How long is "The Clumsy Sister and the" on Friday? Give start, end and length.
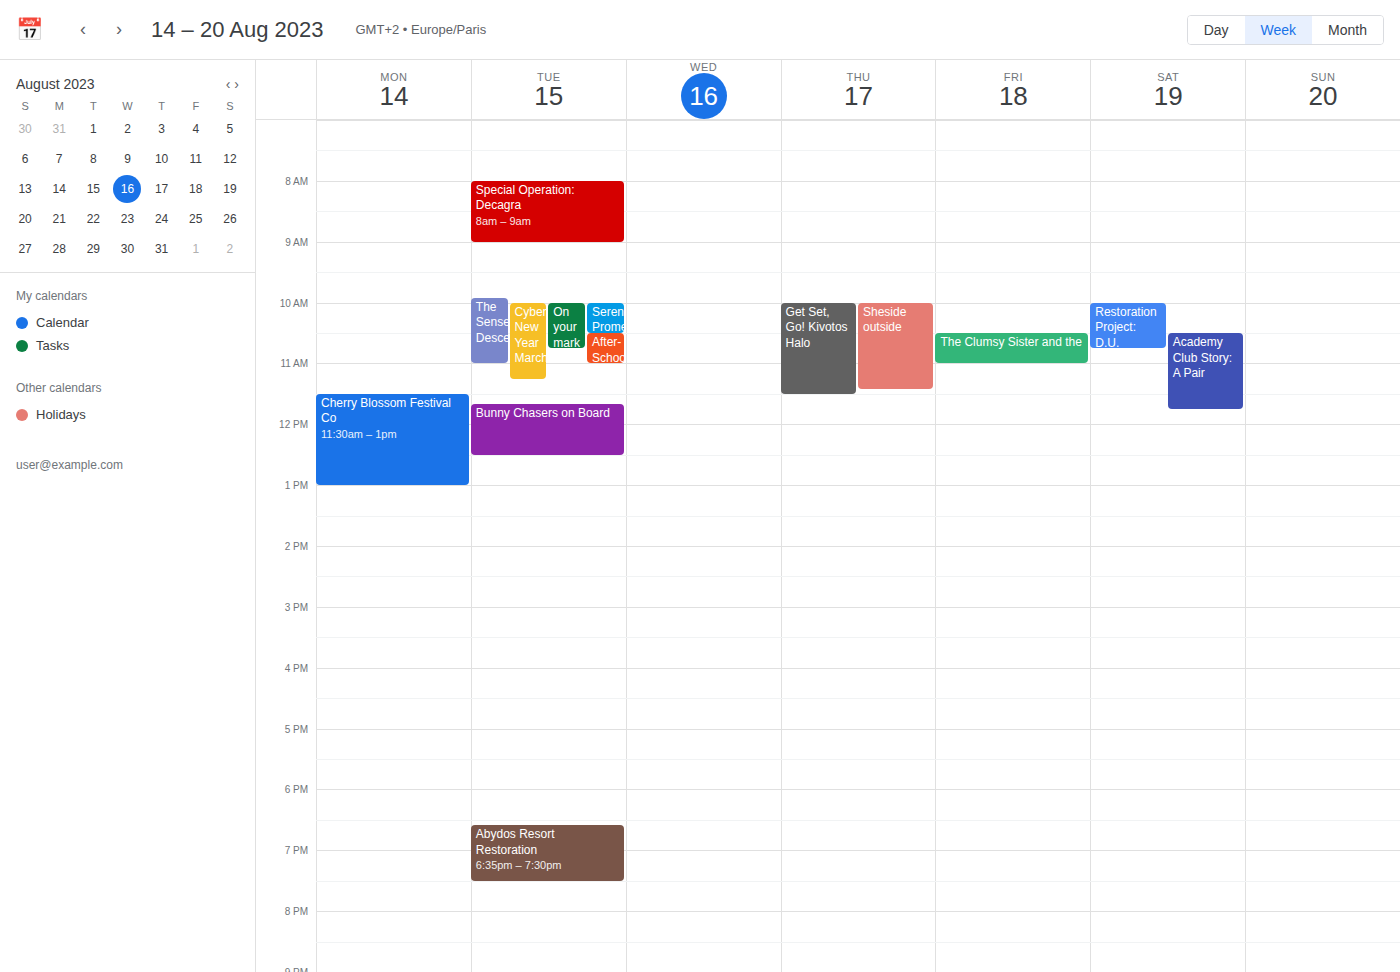
10:30 AM to 11:00 AM, 30 minutes